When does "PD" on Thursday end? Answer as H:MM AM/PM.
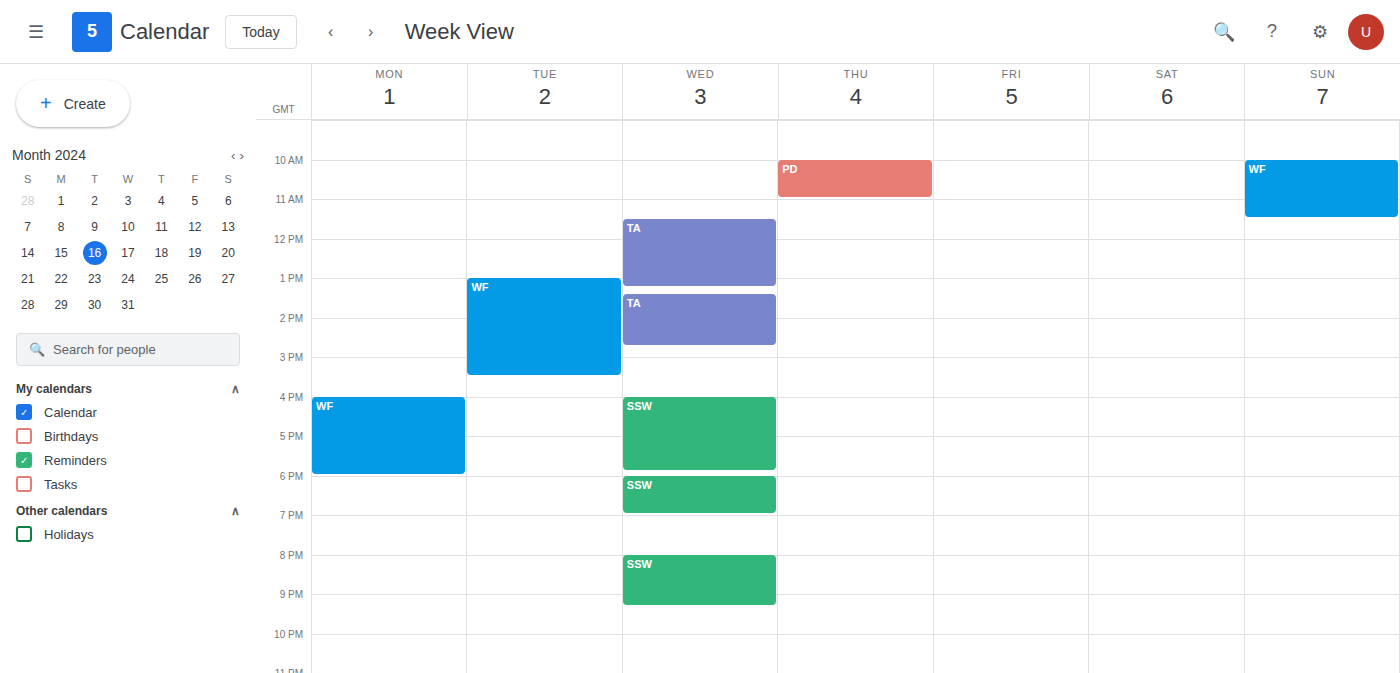
11:00 AM